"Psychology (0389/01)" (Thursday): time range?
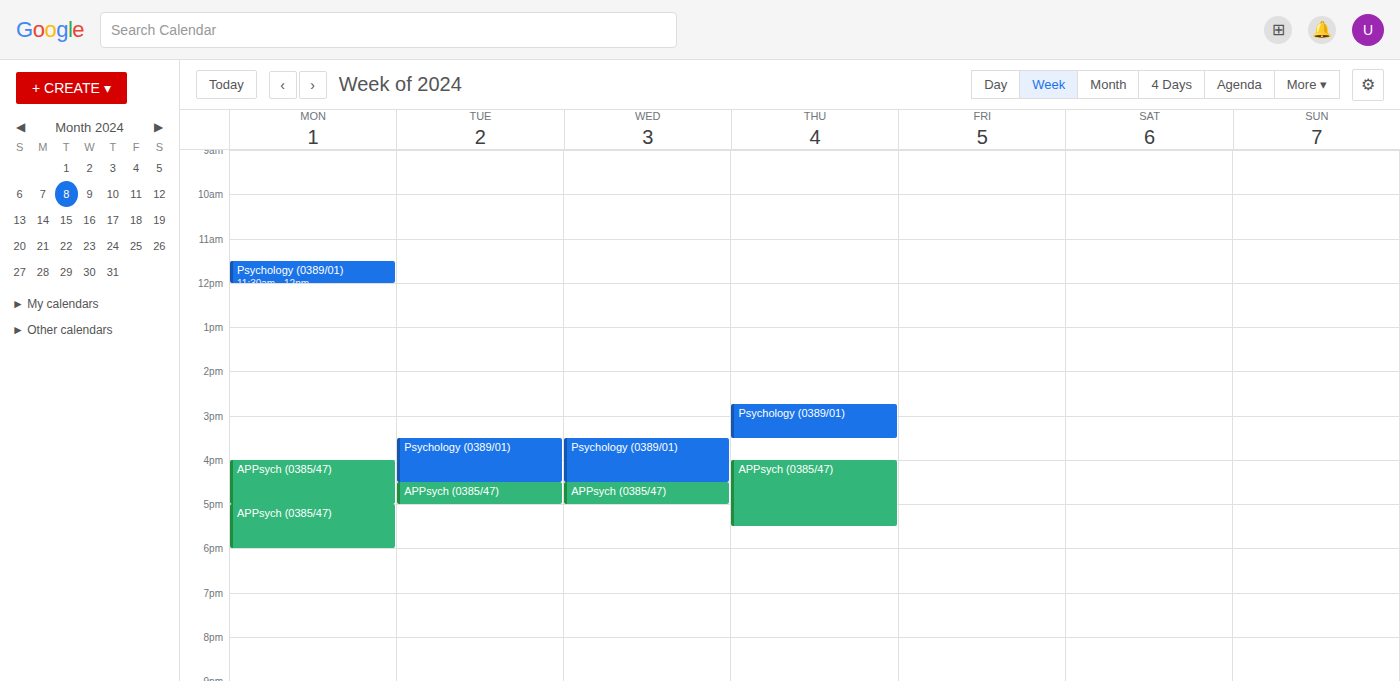
2:45 PM to 3:30 PM